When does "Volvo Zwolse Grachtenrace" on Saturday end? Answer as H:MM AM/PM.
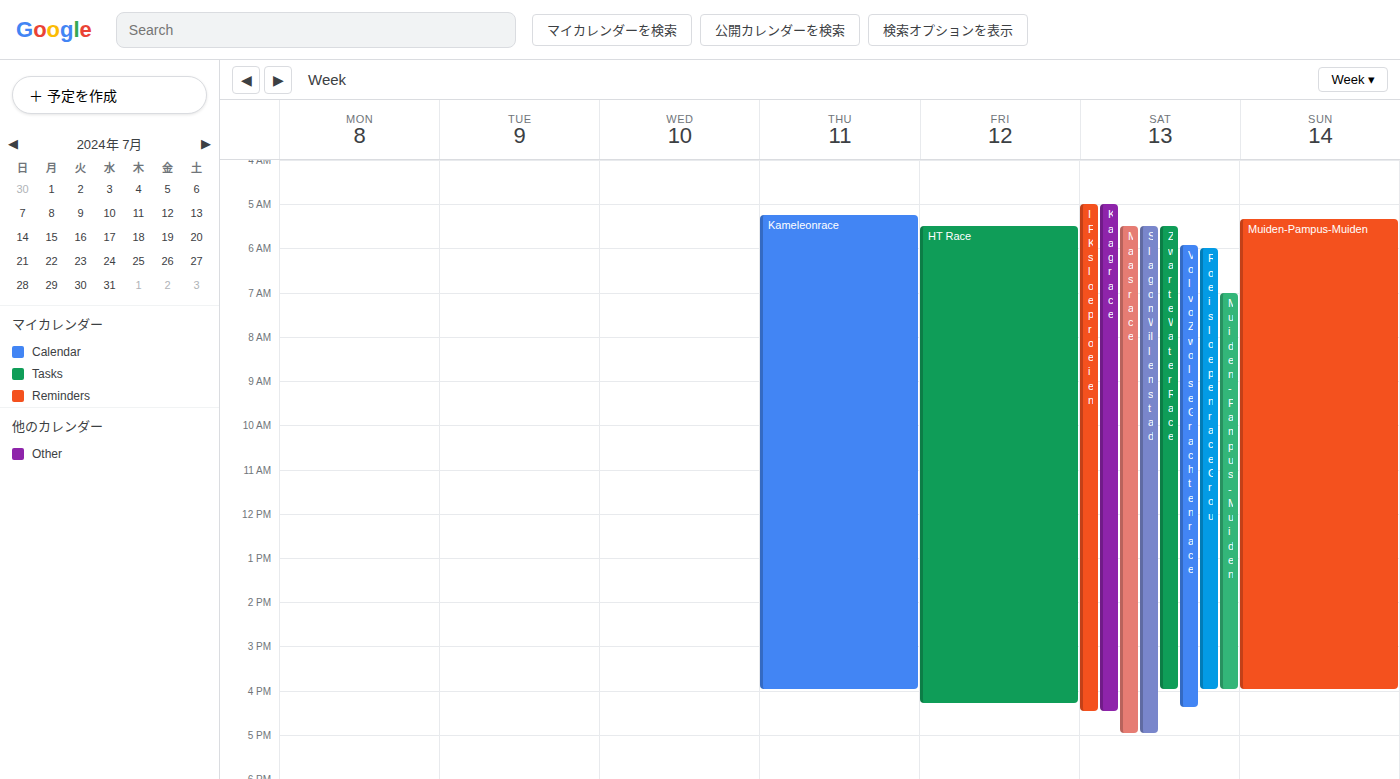
4:25 PM